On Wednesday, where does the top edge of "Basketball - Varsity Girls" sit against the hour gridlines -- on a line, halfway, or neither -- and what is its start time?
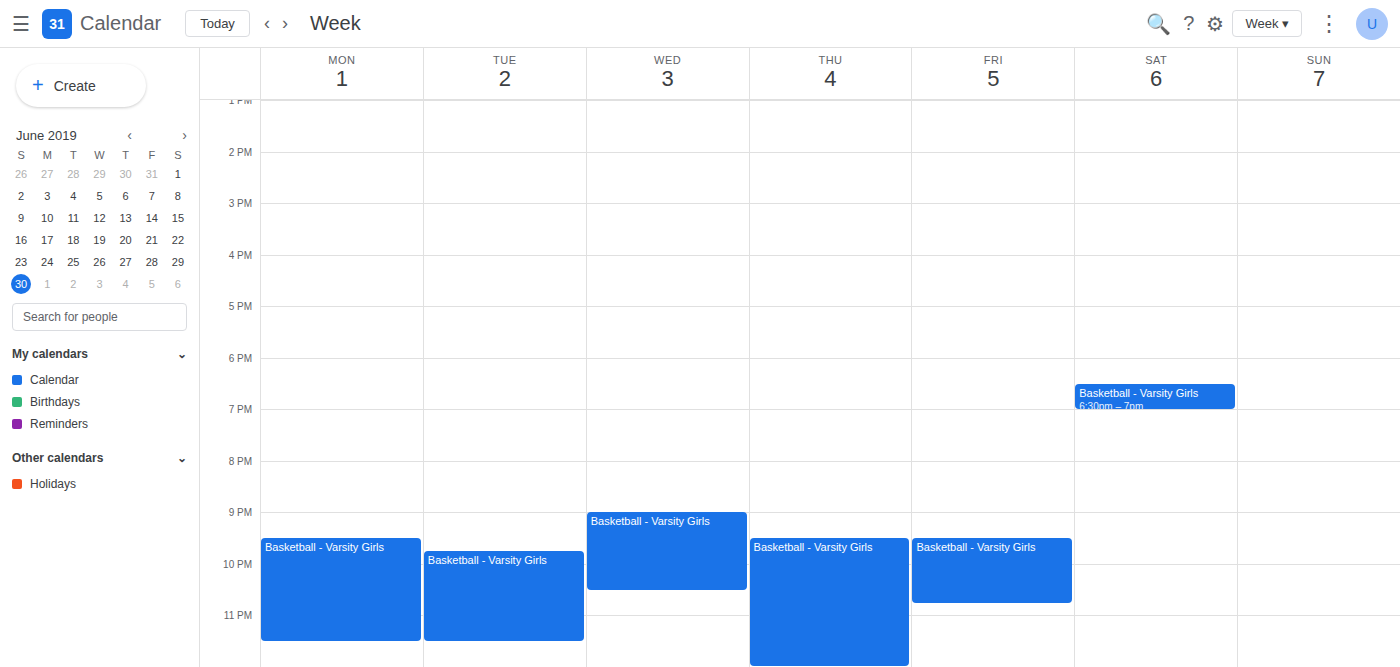
9:00 PM -- exactly on the 9 PM line.